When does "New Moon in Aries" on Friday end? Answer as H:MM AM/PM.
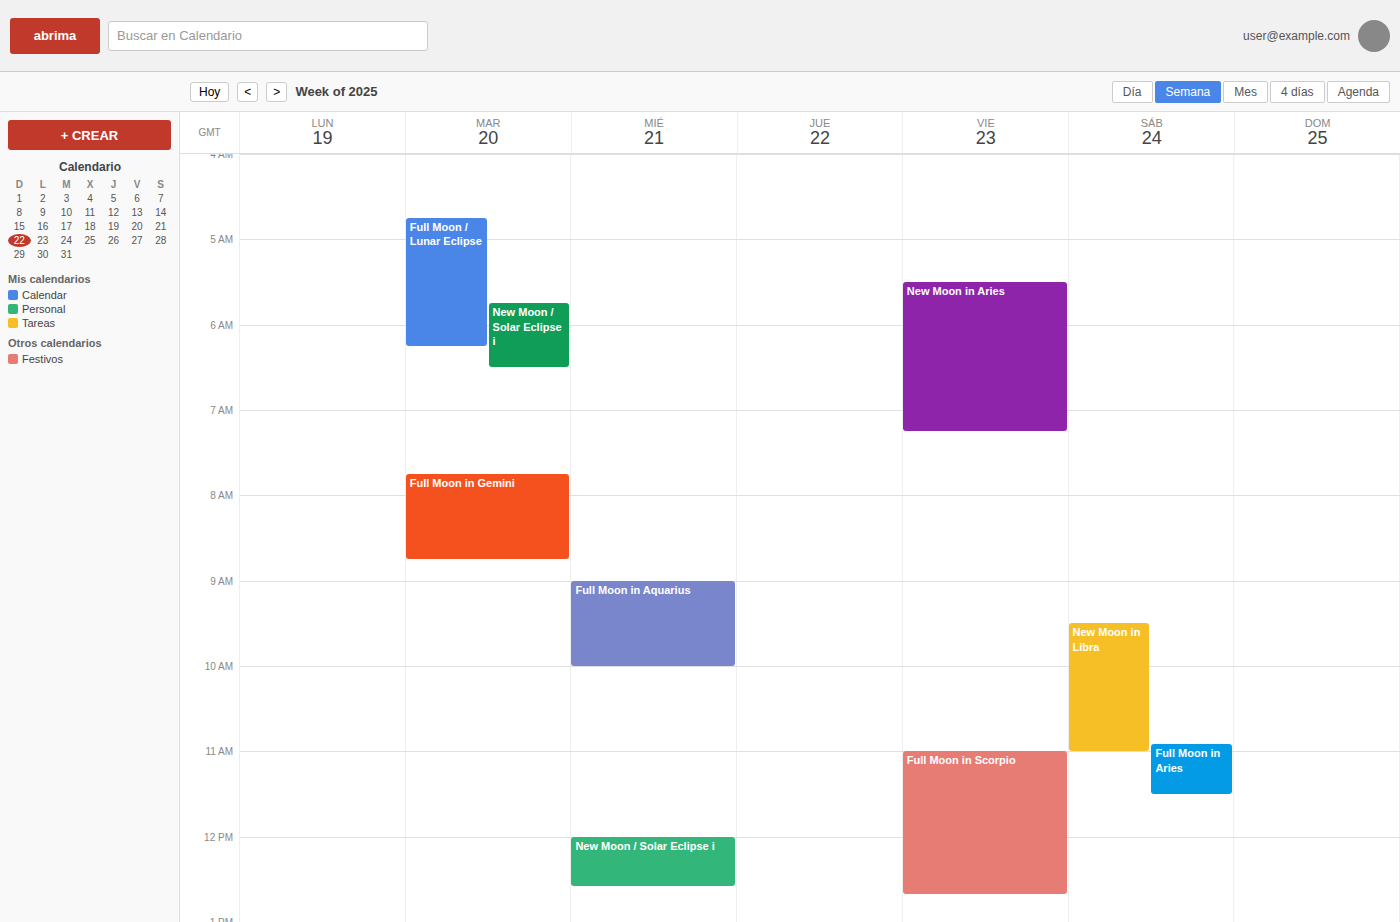
7:15 AM